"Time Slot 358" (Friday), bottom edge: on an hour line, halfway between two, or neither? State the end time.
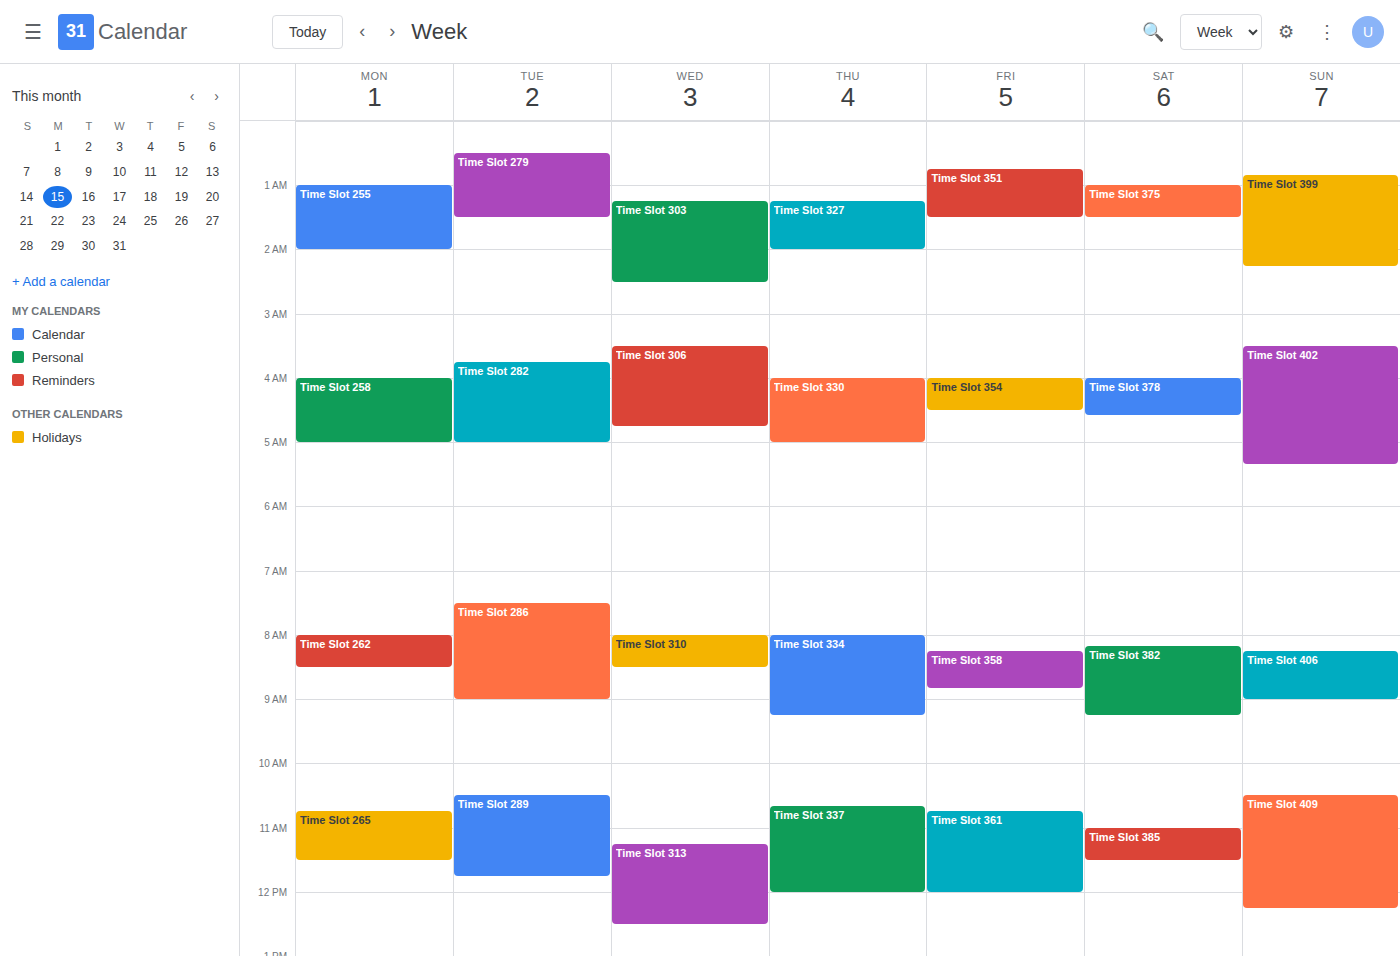
8:50 AM -- neither: 50 minutes below the 8 AM line and 10 minutes above the 9 AM line.